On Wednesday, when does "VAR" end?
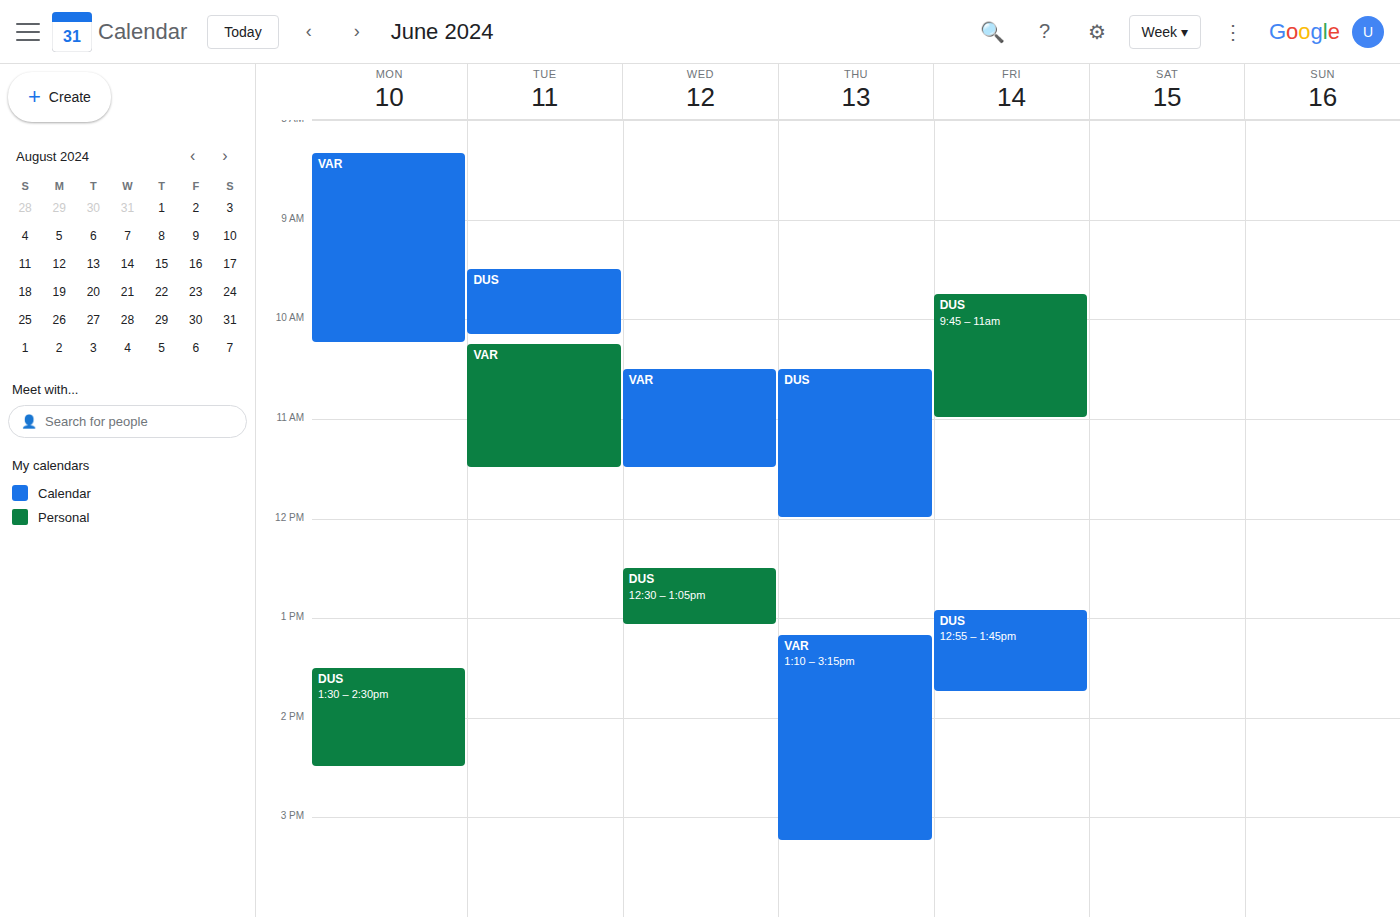
11:30 AM